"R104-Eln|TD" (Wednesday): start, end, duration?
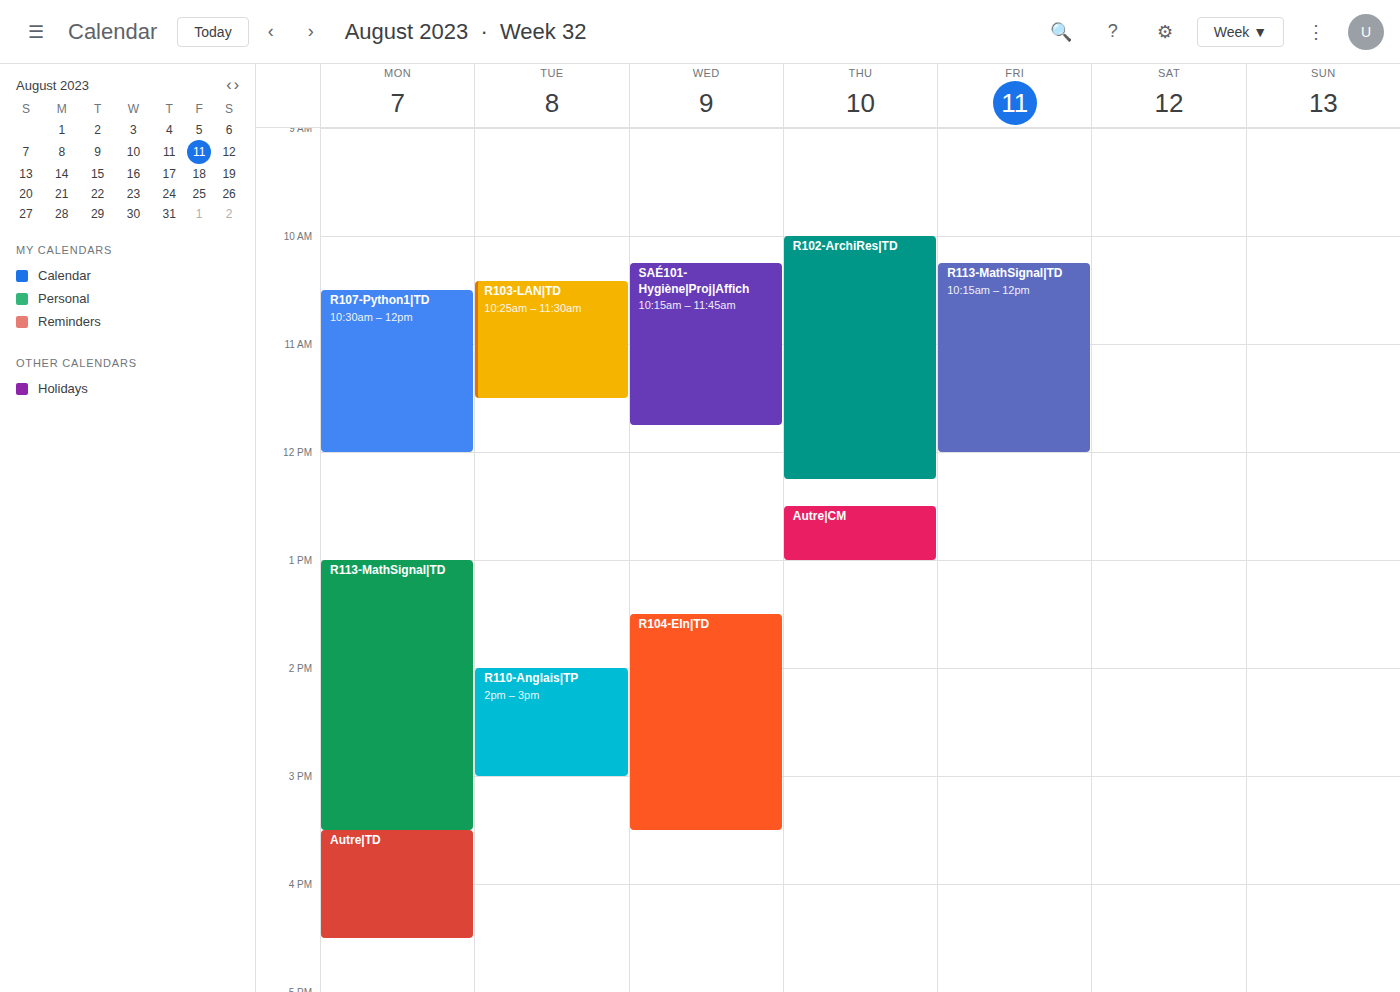
13:30 to 15:30, 2 hours